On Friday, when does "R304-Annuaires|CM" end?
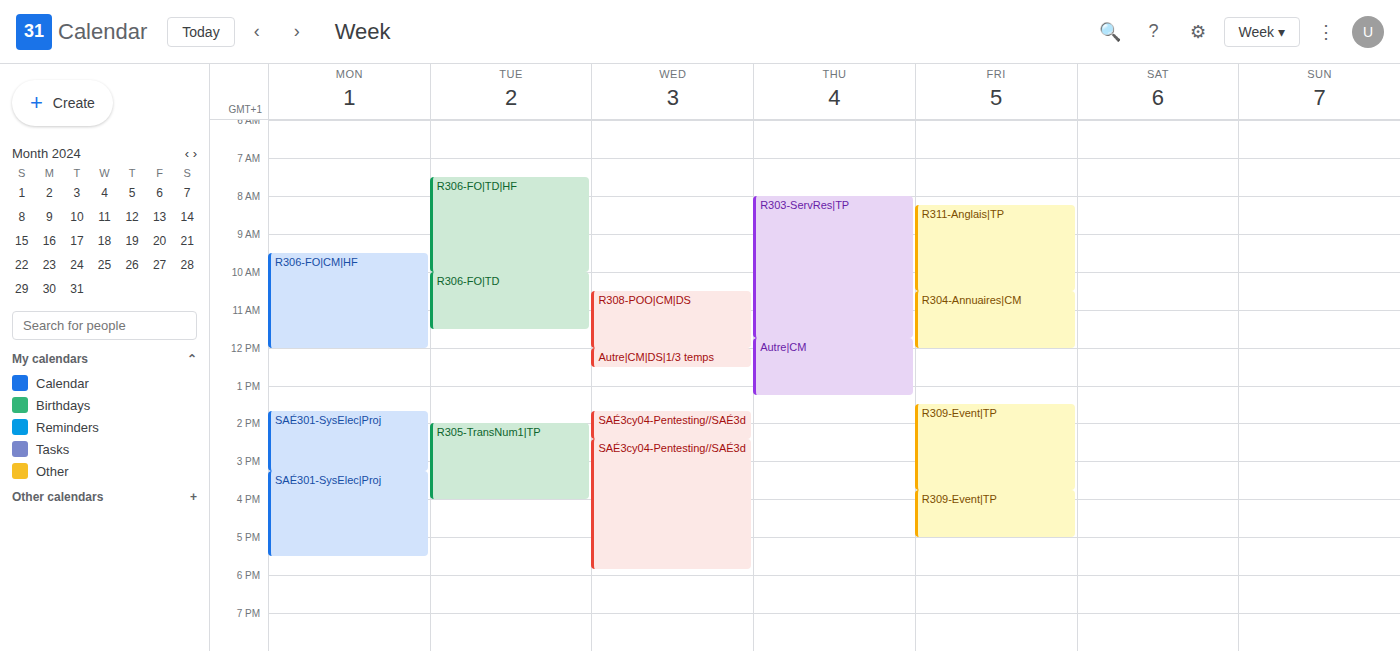
12:00 PM